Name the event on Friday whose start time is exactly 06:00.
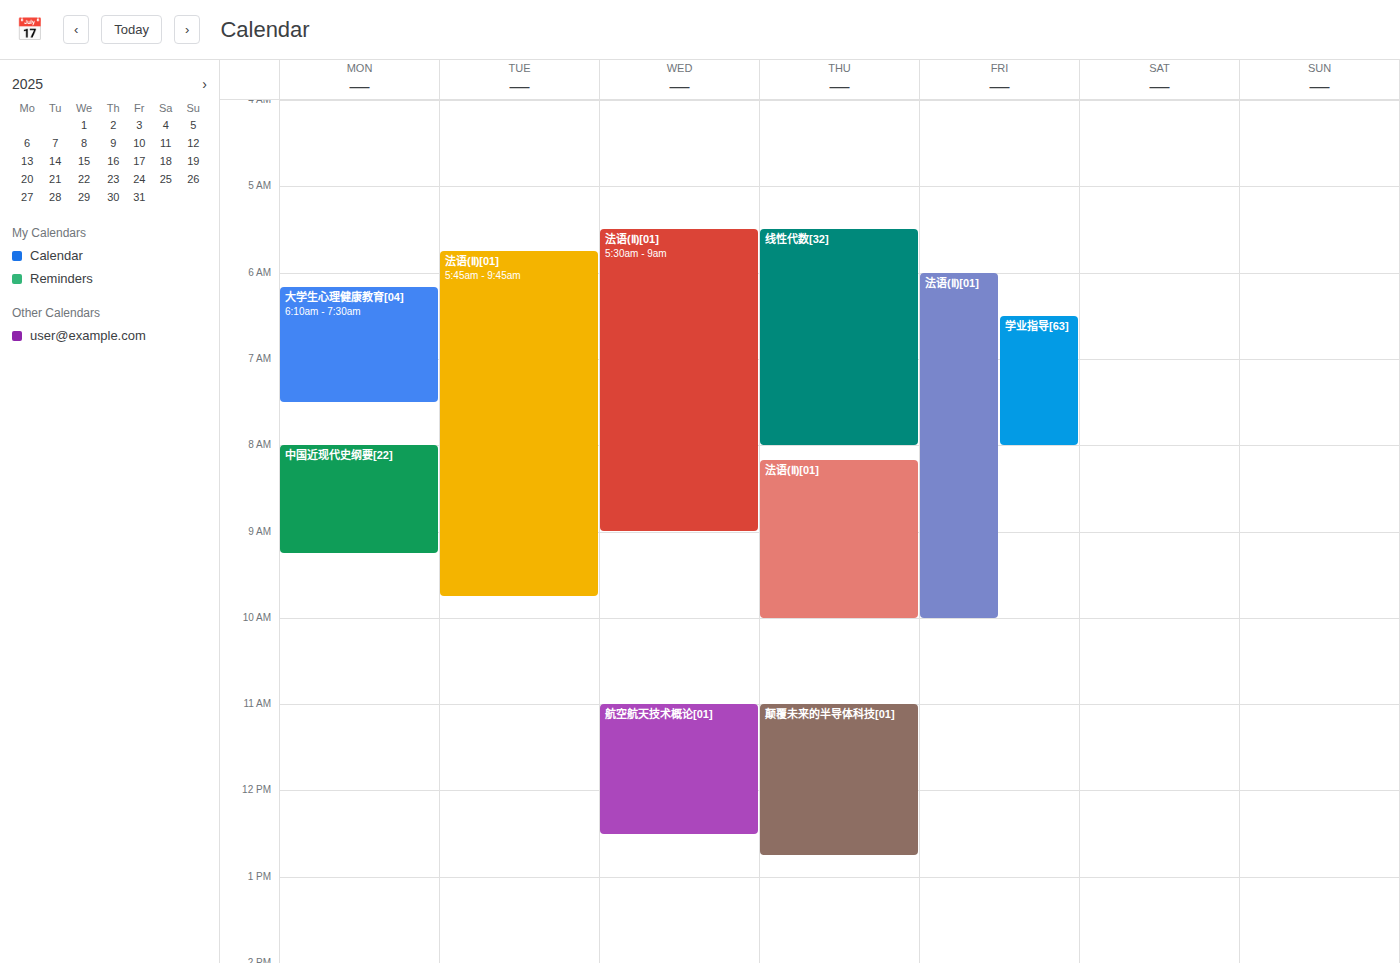
"法语(Ⅱ)[01]"